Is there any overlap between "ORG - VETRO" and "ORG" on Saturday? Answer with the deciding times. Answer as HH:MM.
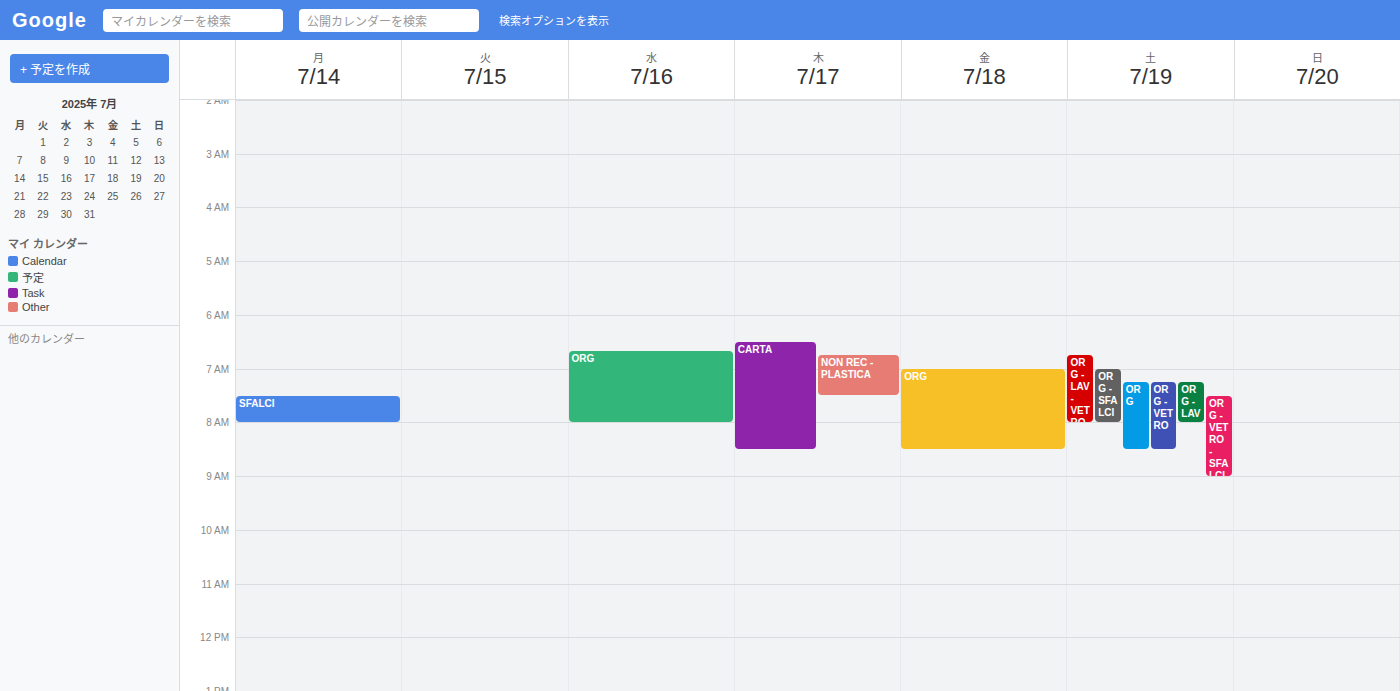
"ORG" runs 07:15 to 08:30, inside "ORG - VETRO" -- they overlap.